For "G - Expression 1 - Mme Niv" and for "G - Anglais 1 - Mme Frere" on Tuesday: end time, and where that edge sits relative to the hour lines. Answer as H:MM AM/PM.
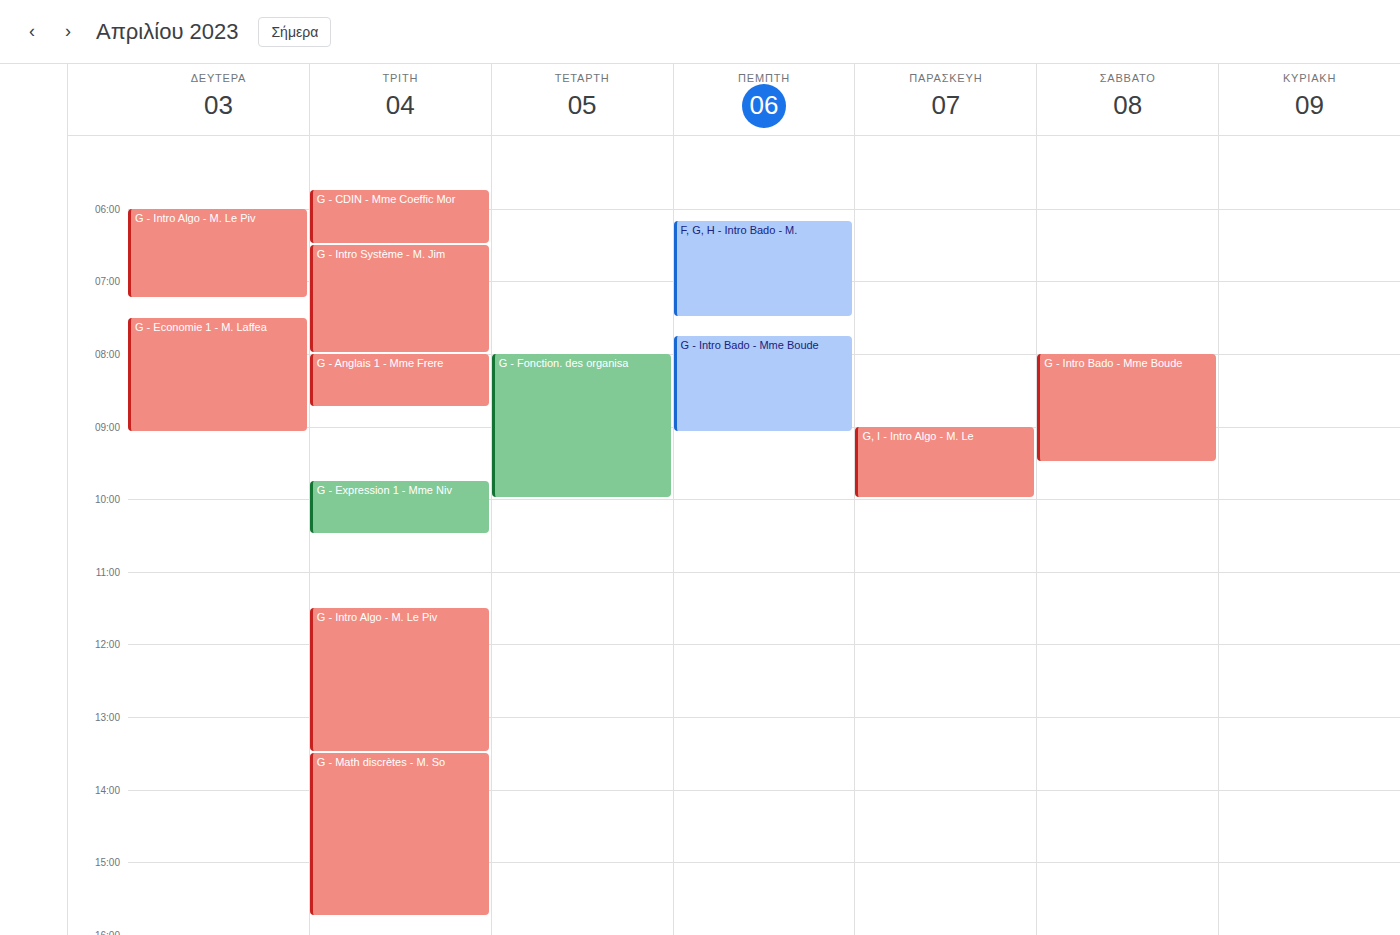
"G - Expression 1 - Mme Niv": 10:30 AM, halfway between the 10 AM and 11 AM lines. "G - Anglais 1 - Mme Frere": 8:45 AM, neither: three quarters of the way from the 8 AM line to the 9 AM line.